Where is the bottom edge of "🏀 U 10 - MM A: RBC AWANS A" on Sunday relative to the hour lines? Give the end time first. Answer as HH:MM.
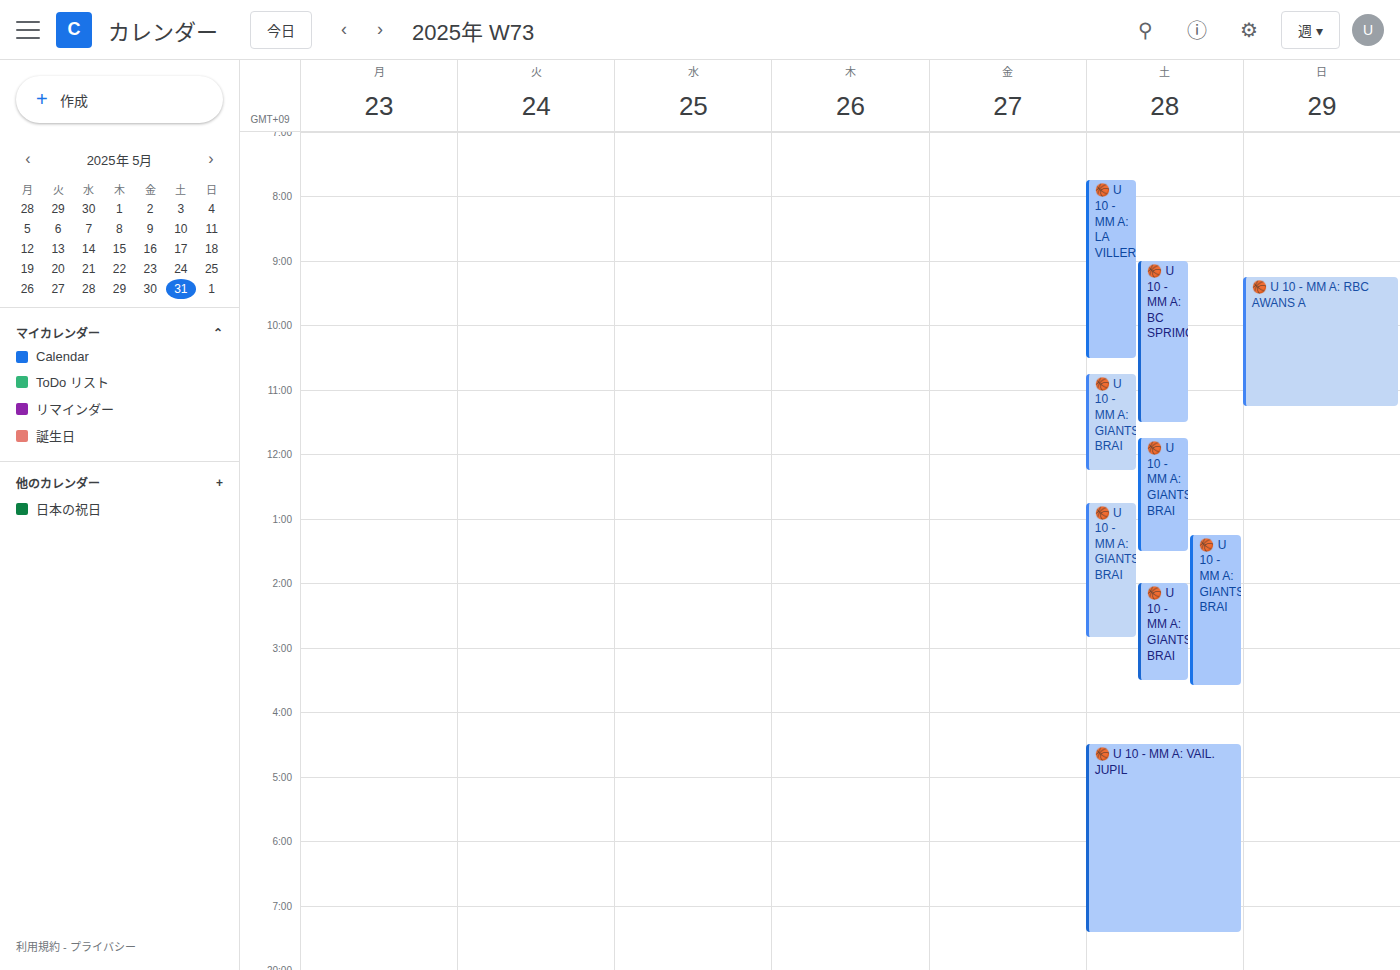
11:15 -- neither: a quarter of the way from the 11:00 line to the 12:00 line.